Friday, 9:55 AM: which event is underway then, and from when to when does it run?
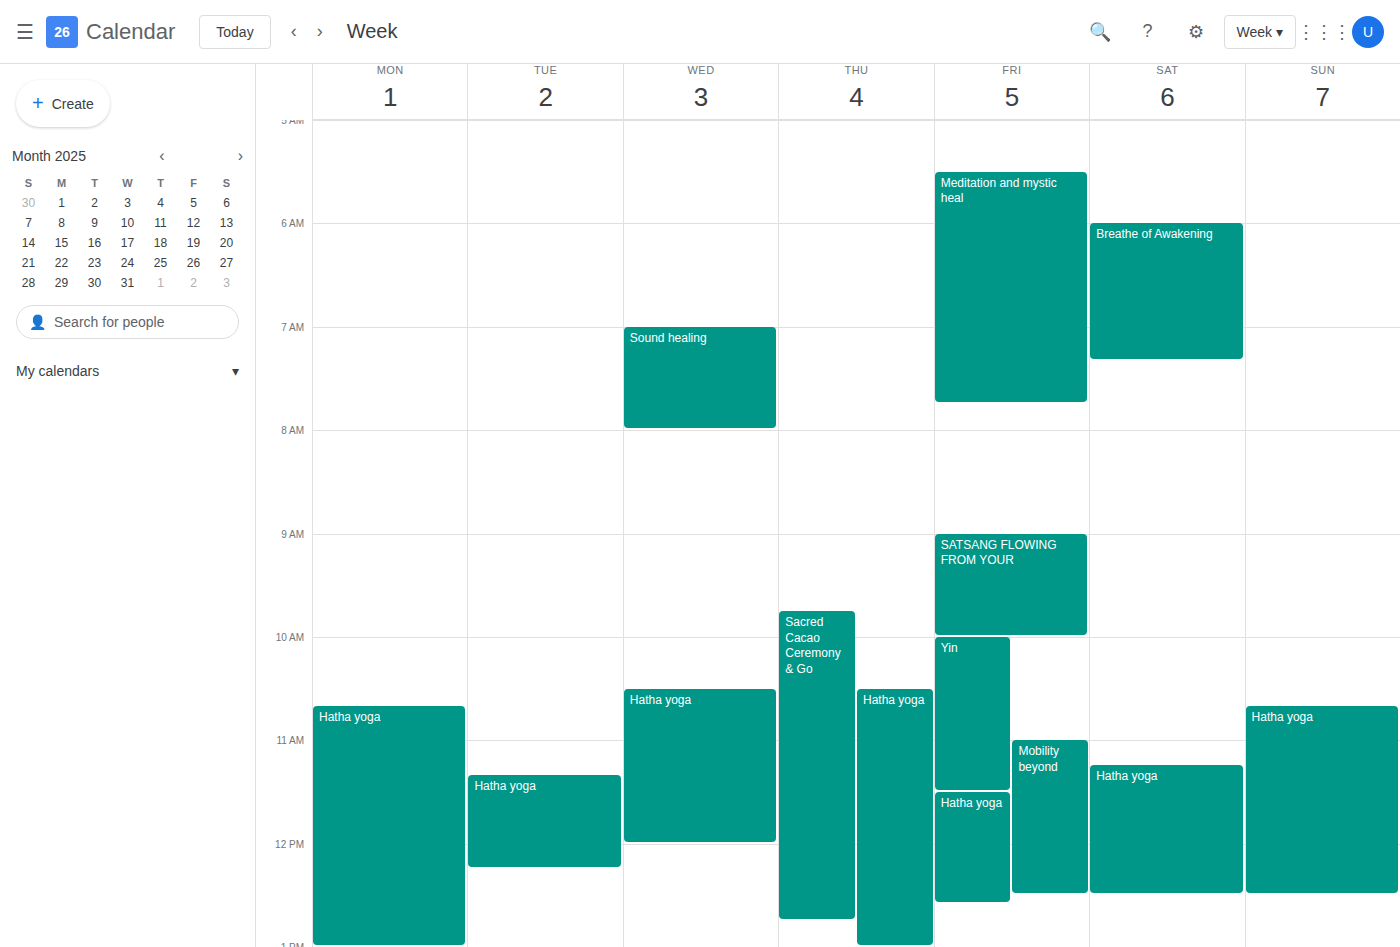
"SATSANG FLOWING FROM YOUR", 9:00 AM to 10:00 AM